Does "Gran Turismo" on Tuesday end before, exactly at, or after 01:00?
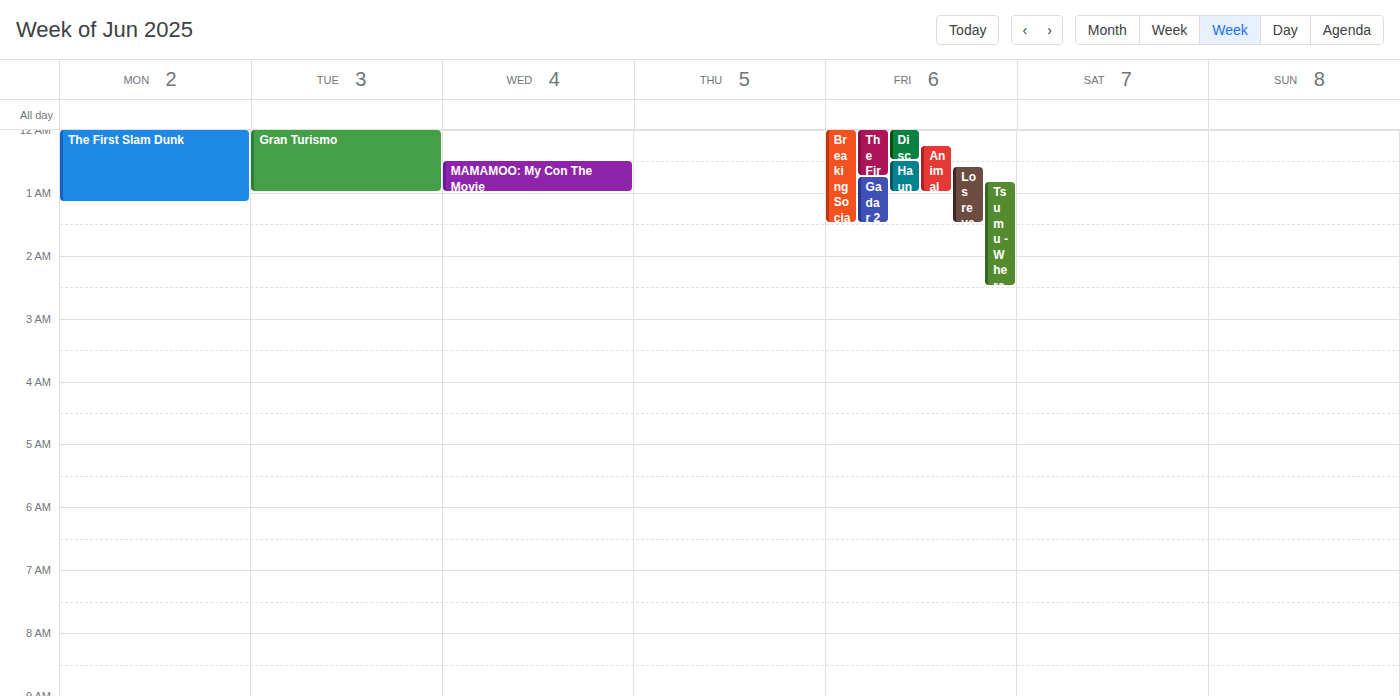
01:00 -- exactly at 01:00, on the 01:00 line.